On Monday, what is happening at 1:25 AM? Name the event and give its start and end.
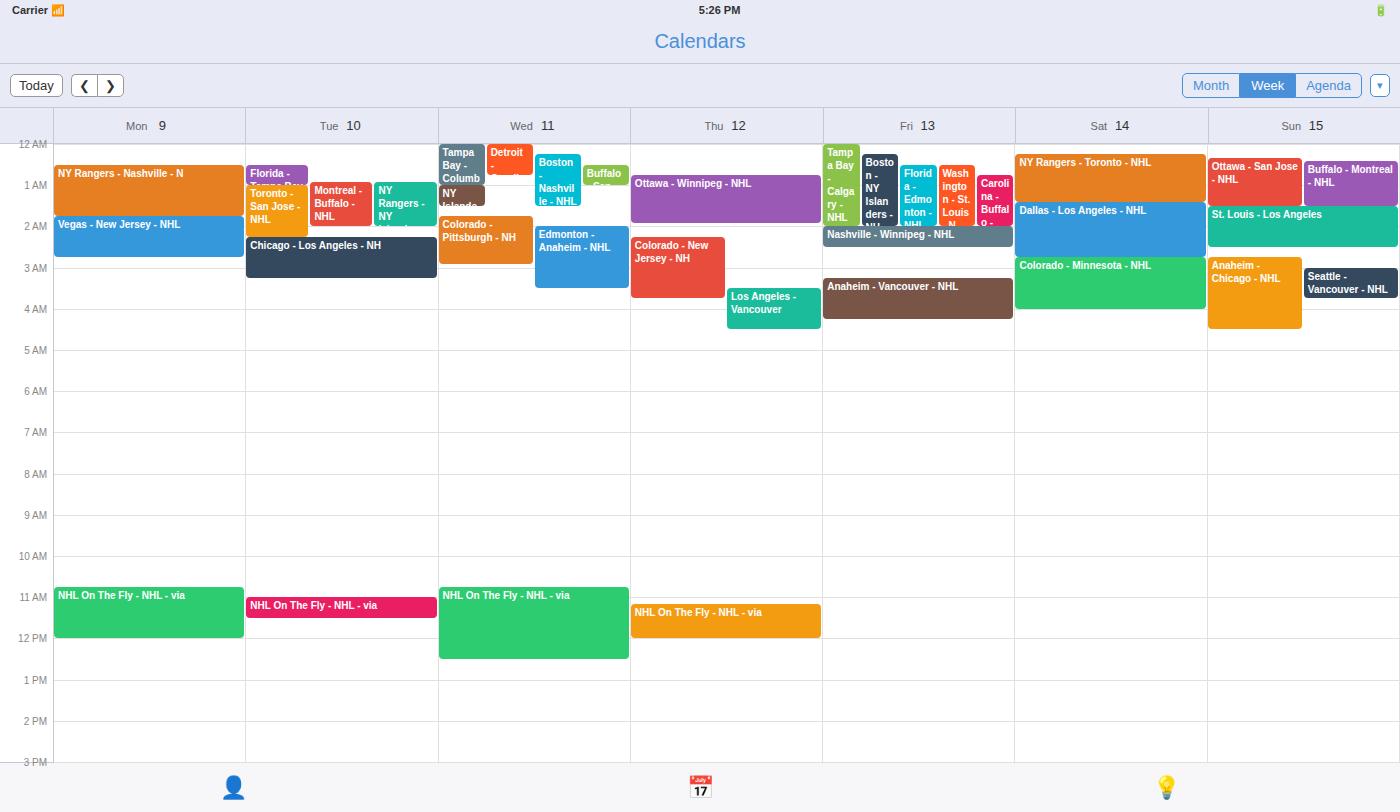
"NY Rangers - Nashville - N", 12:30 AM to 1:45 AM